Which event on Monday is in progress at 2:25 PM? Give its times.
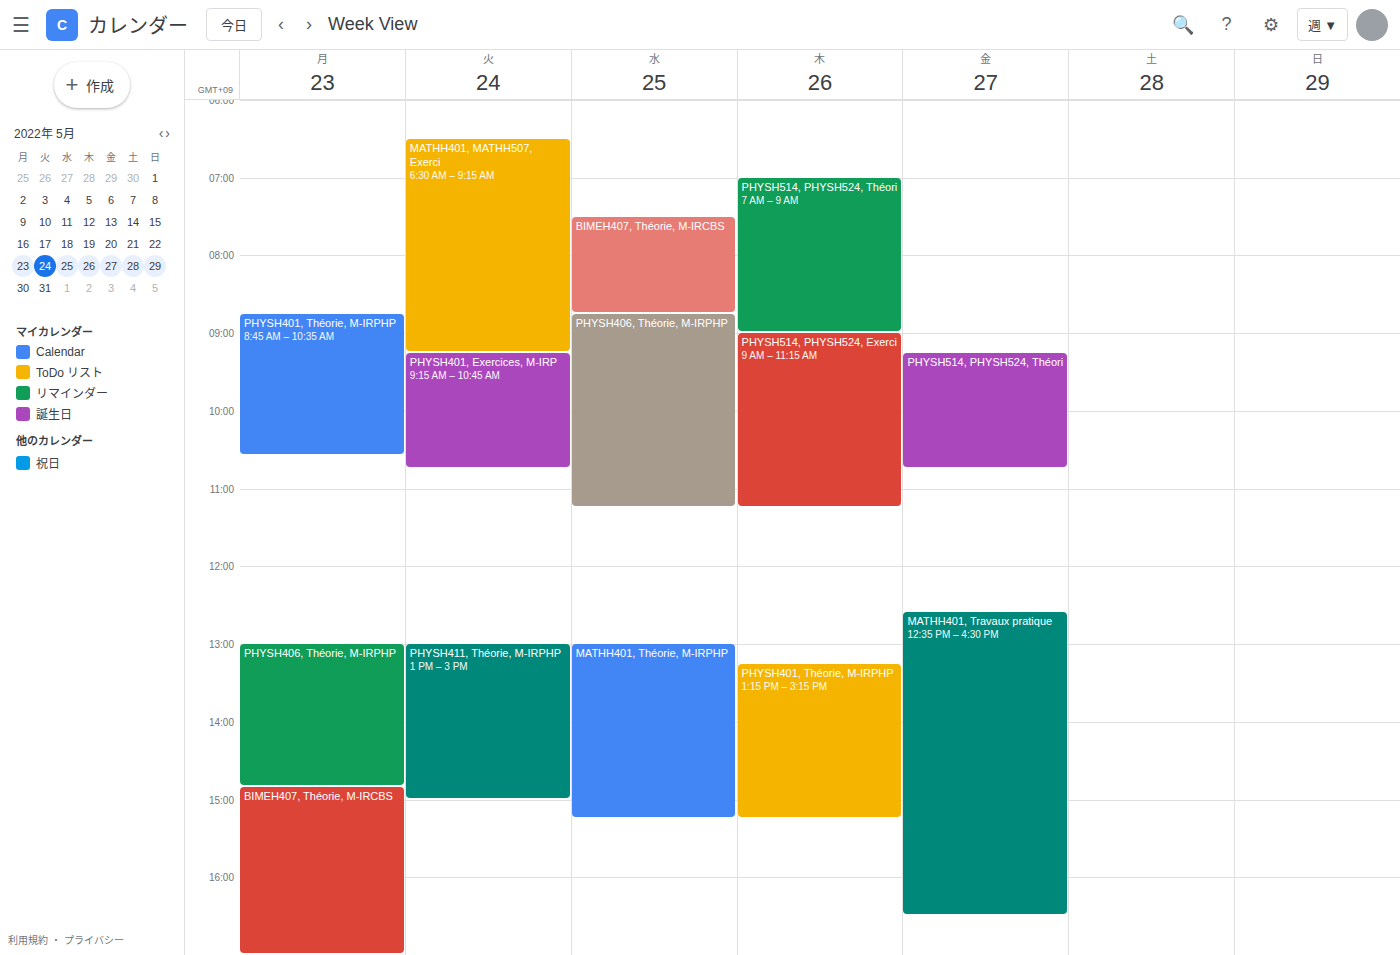
"PHYSH406, Théorie, M-IRPHP", 1:00 PM to 2:50 PM